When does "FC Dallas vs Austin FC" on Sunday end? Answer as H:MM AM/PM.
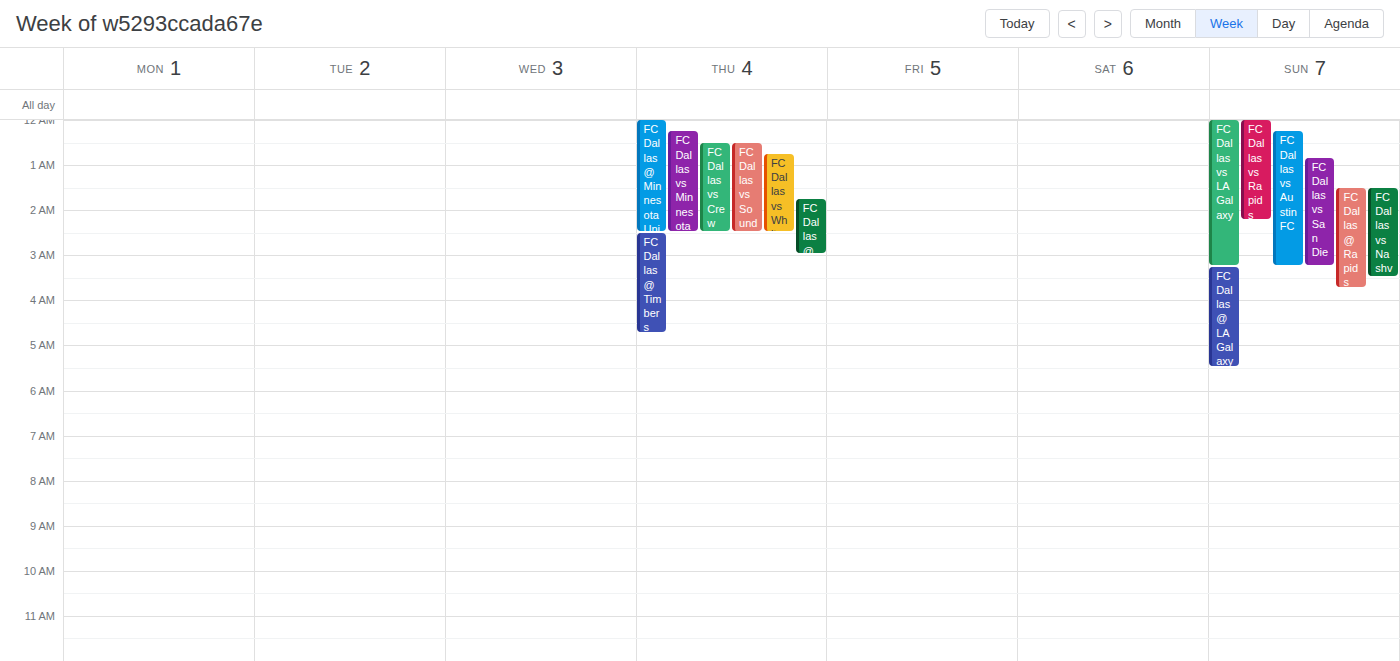
3:15 AM